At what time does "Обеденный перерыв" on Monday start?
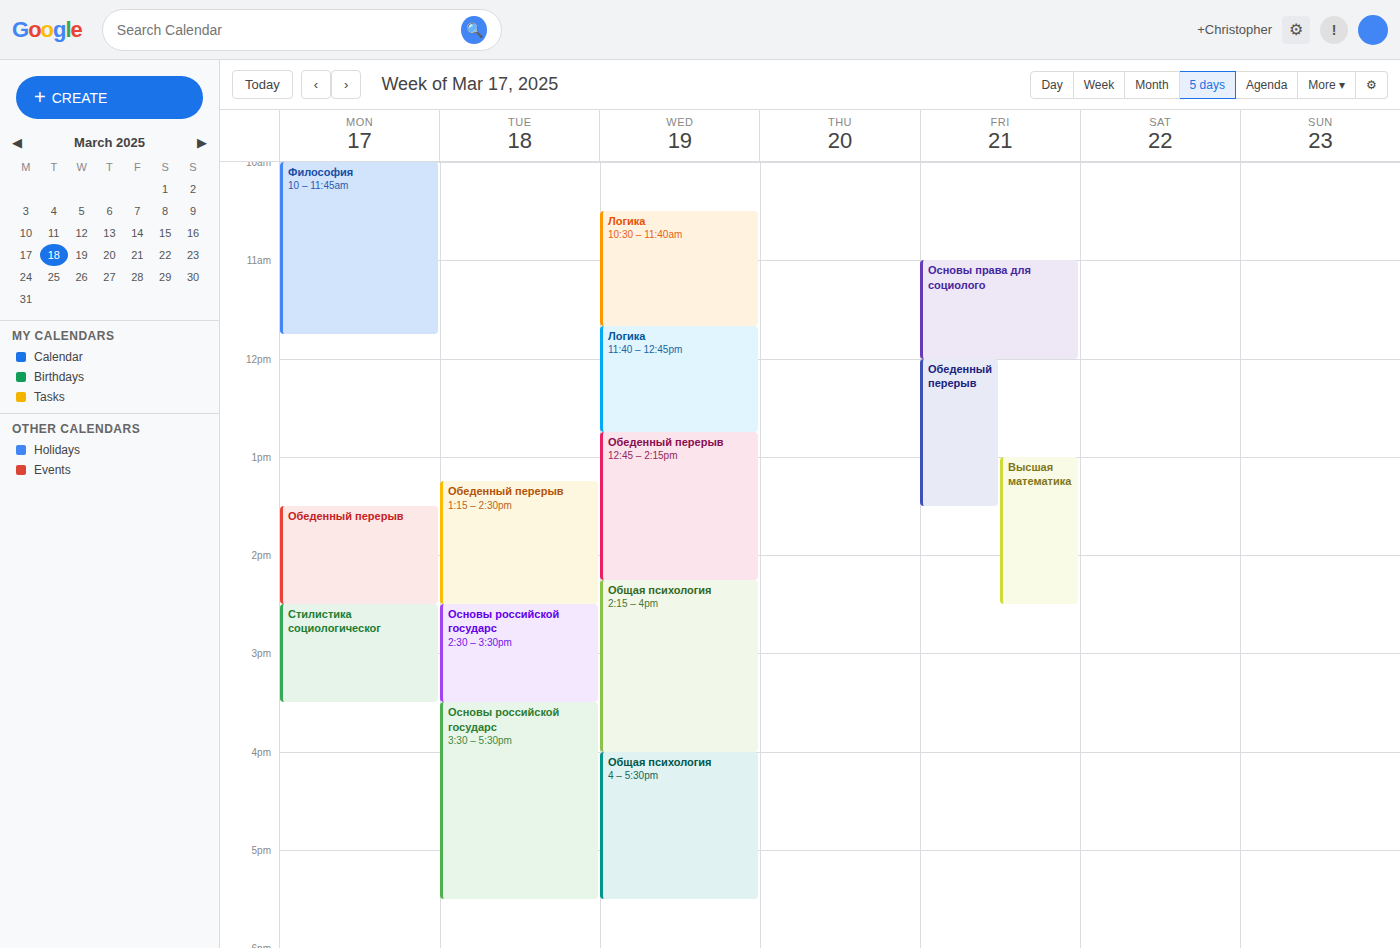
1:30 PM